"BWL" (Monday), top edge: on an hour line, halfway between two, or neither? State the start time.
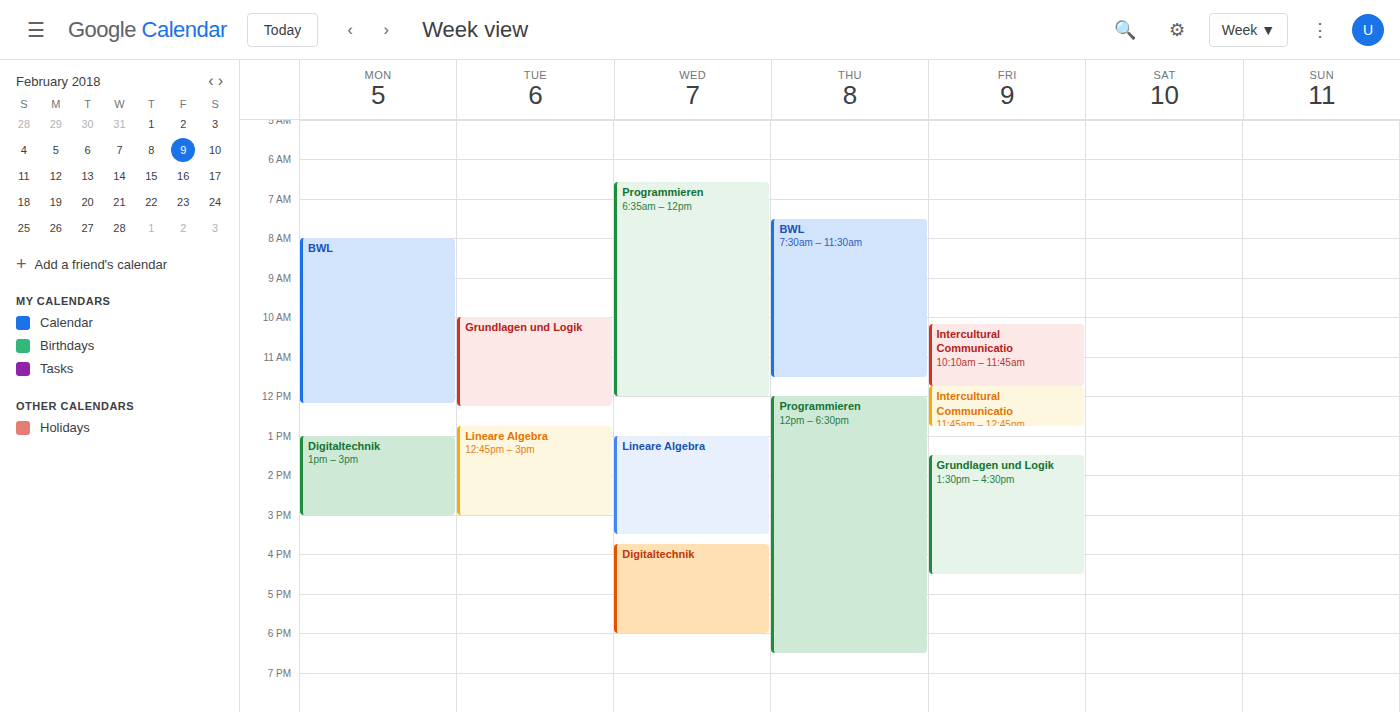
8:00 AM -- exactly on the 8 AM line.